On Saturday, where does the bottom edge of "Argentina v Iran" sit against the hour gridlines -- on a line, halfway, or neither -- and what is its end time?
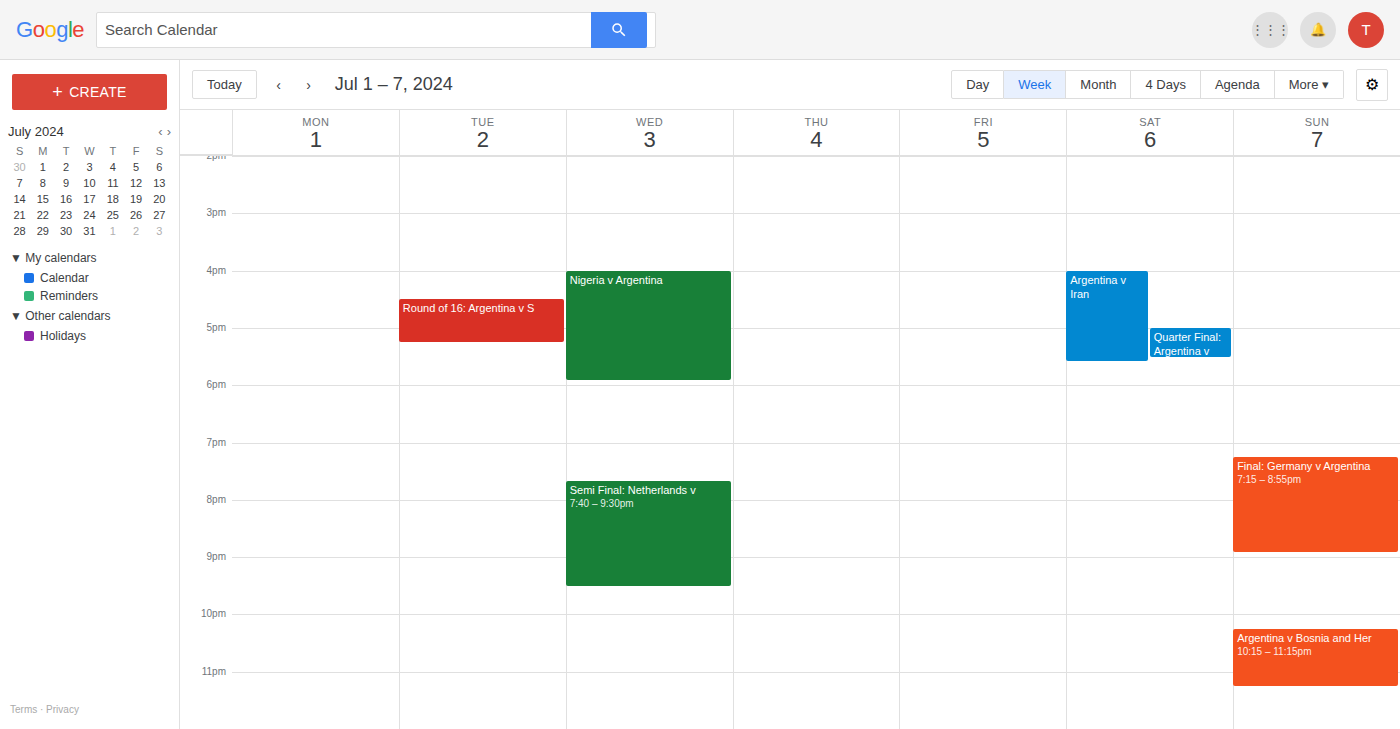
5:35 PM -- neither: 35 minutes below the 5 PM line and 25 minutes above the 6 PM line.